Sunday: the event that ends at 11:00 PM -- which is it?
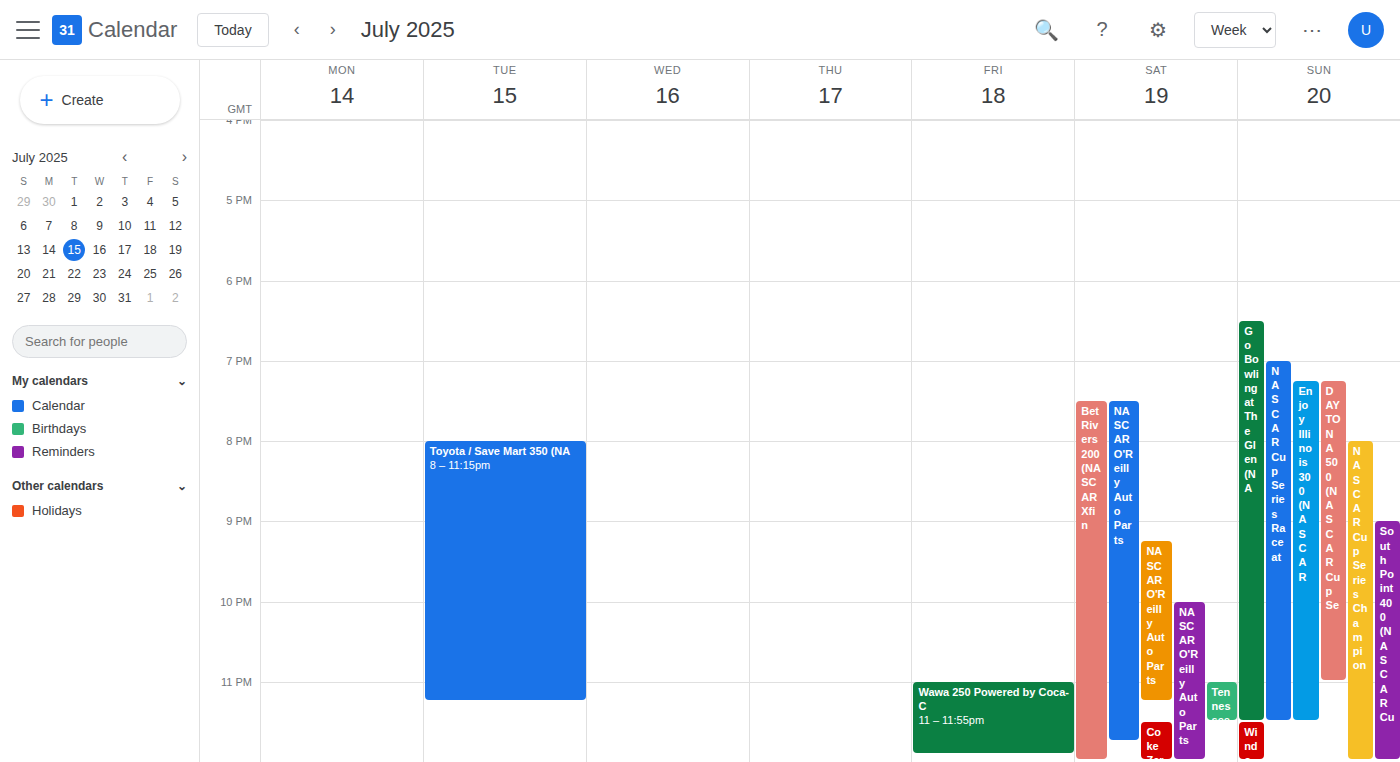
"DAYTONA 500 (NASCAR Cup Se"